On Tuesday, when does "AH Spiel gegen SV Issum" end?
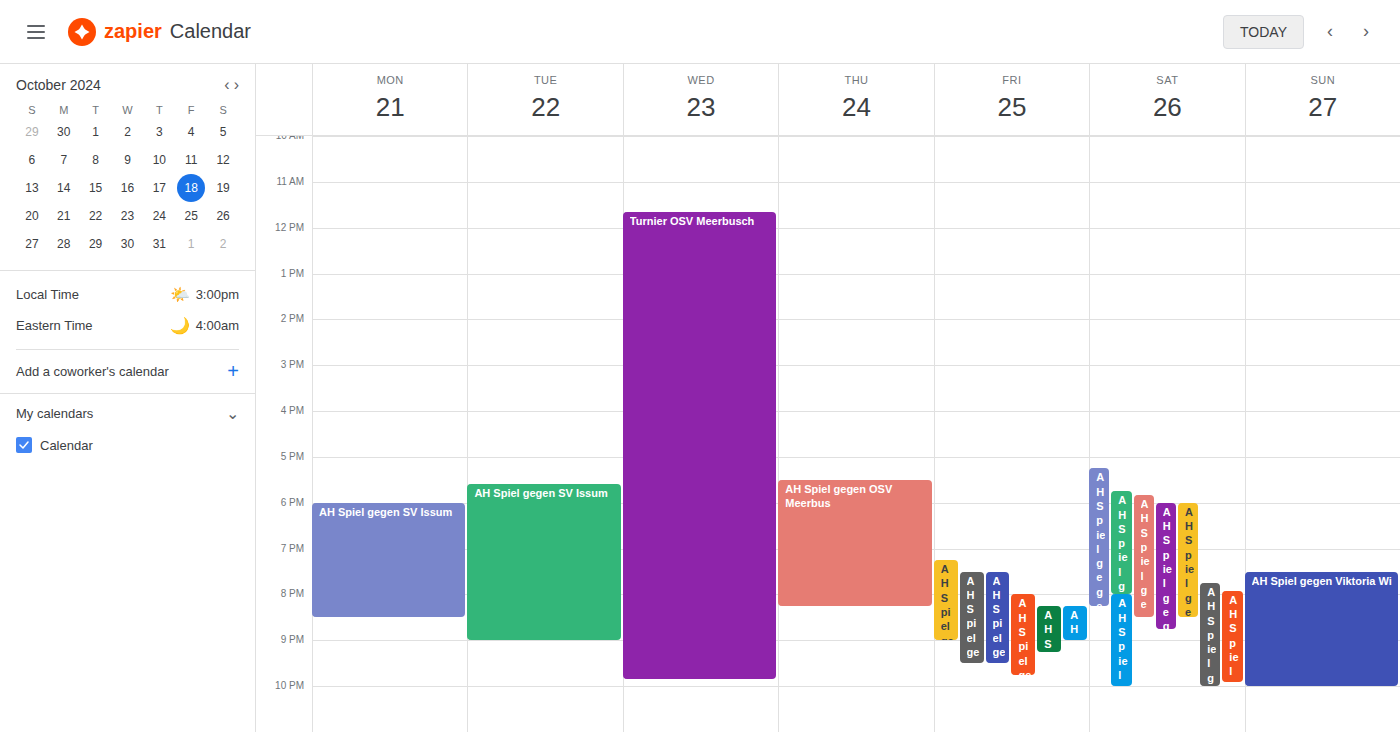
9:00 PM